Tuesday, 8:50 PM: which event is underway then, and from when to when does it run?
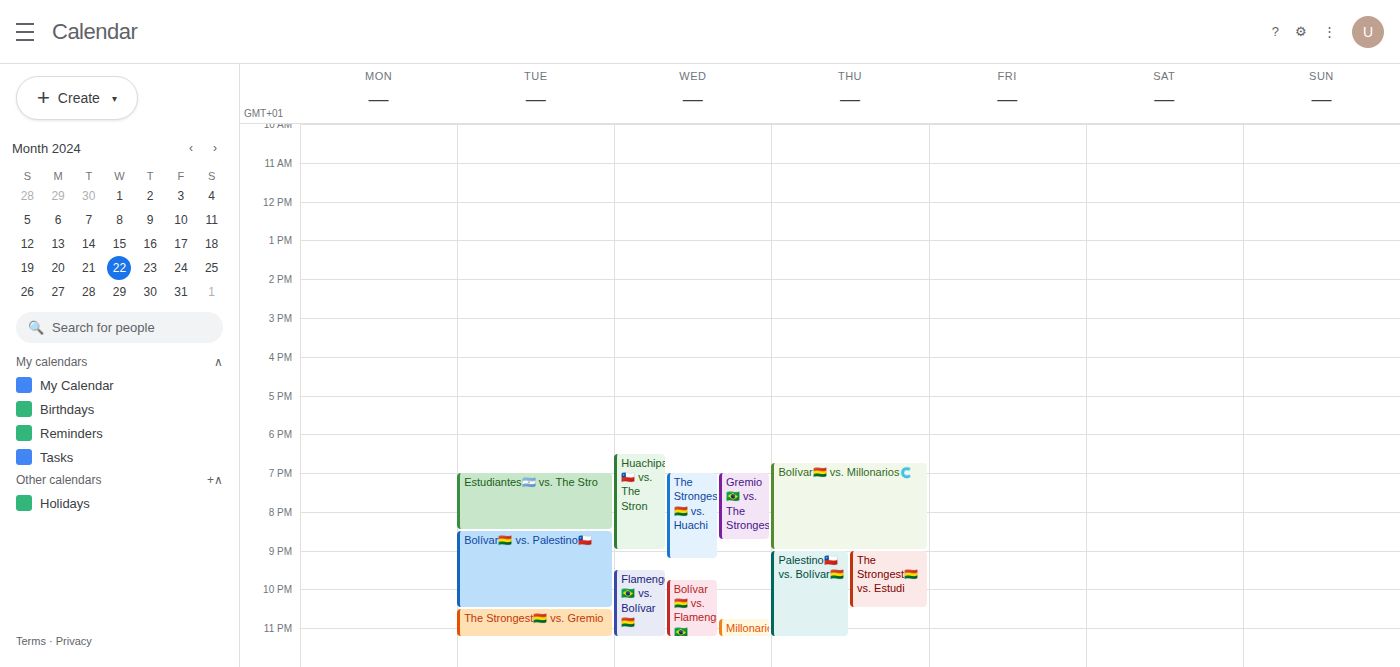
"Bolívar🇧🇴 vs. Palestino🇨🇱", 8:30 PM to 10:30 PM